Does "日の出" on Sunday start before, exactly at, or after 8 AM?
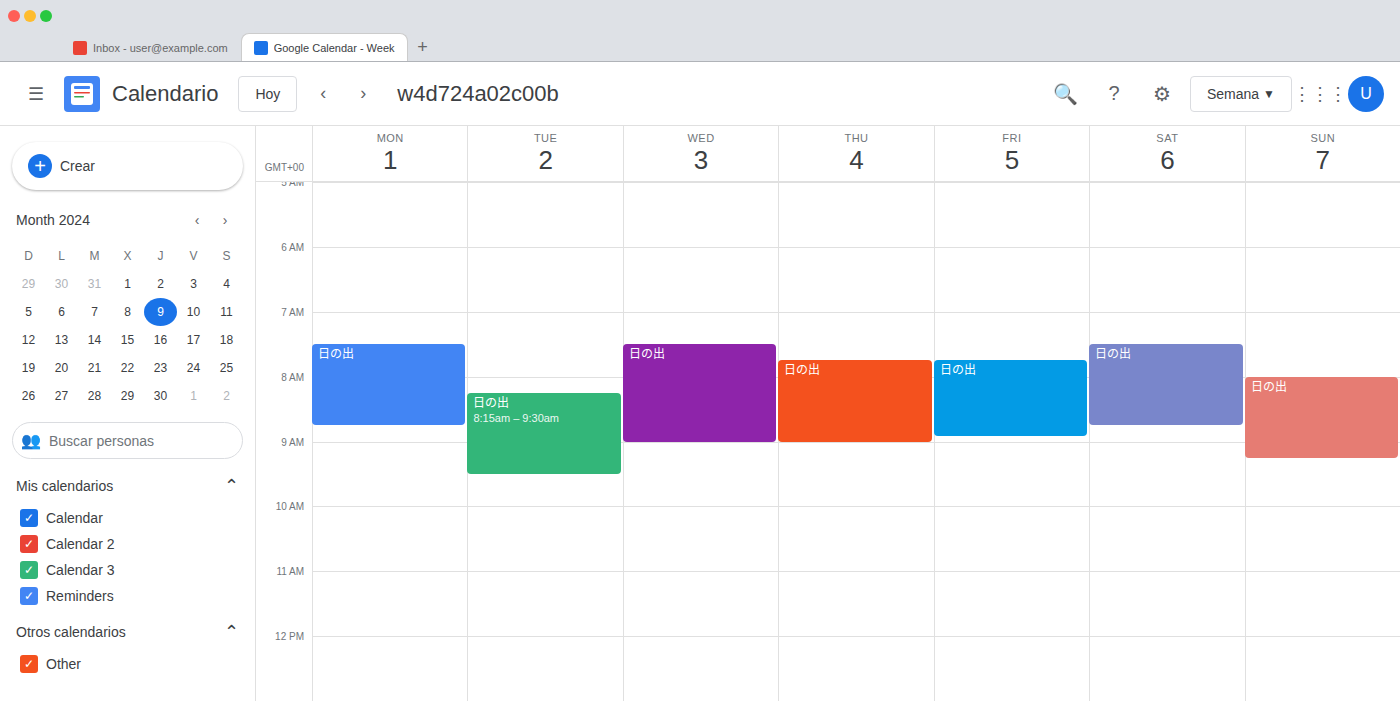
8:00 AM -- exactly at 8 AM, on the 8 AM line.